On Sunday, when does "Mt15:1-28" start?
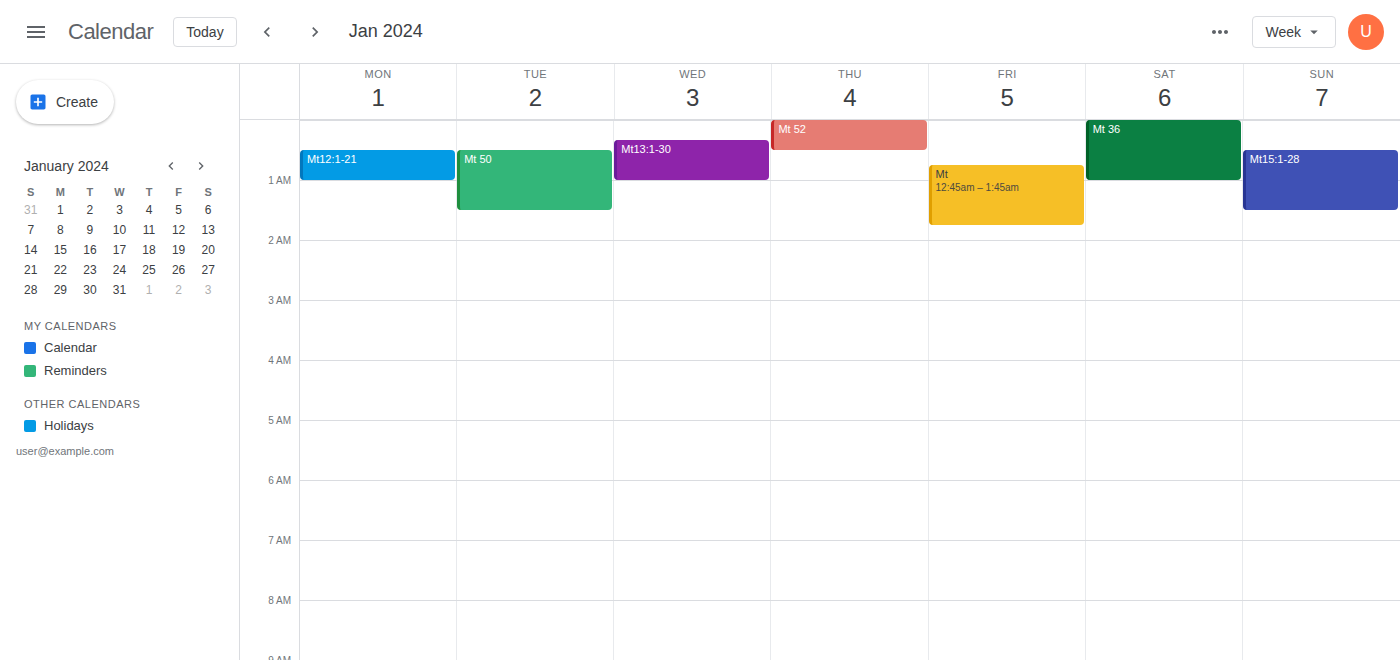
12:30 AM